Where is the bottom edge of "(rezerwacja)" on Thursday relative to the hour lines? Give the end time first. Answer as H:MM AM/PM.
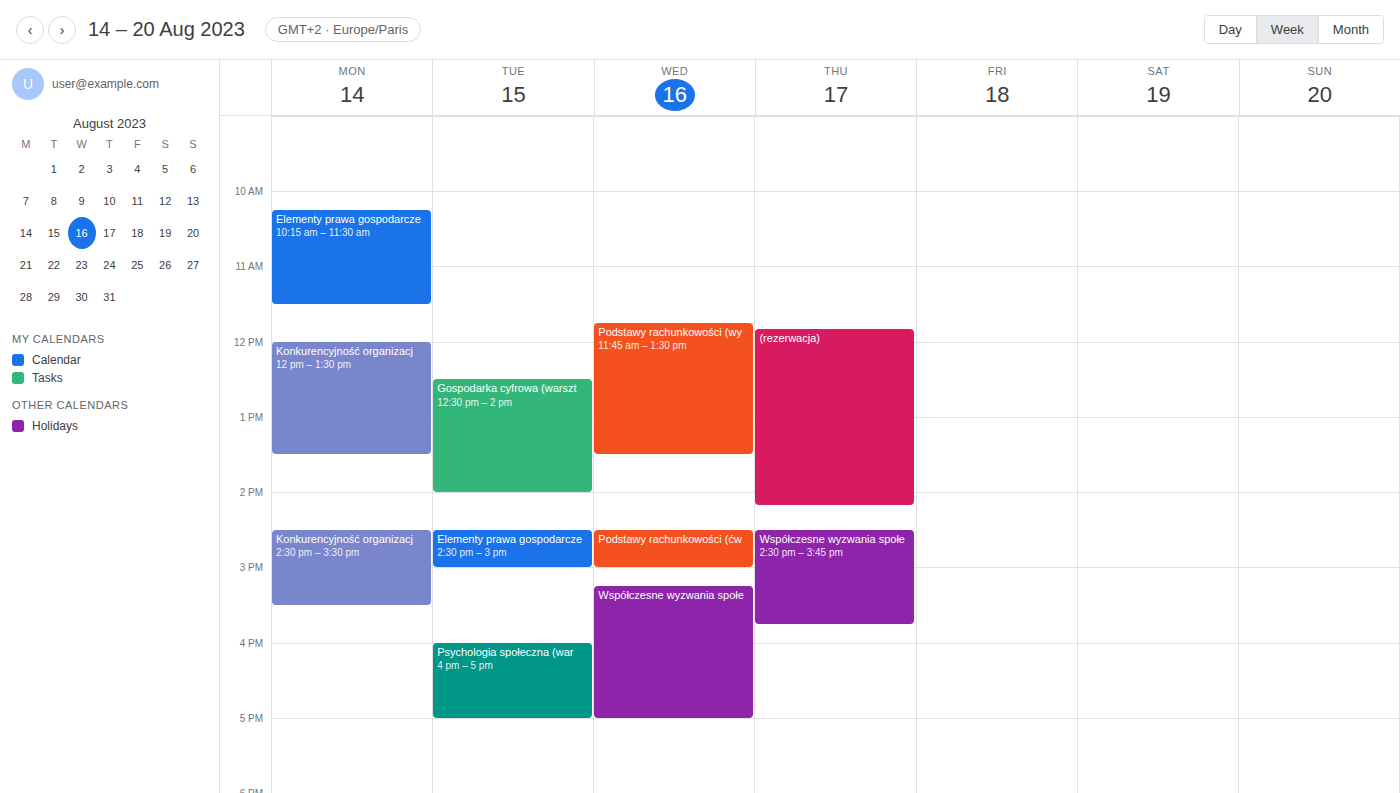
2:10 PM -- neither: 10 minutes below the 2 PM line and 50 minutes above the 3 PM line.